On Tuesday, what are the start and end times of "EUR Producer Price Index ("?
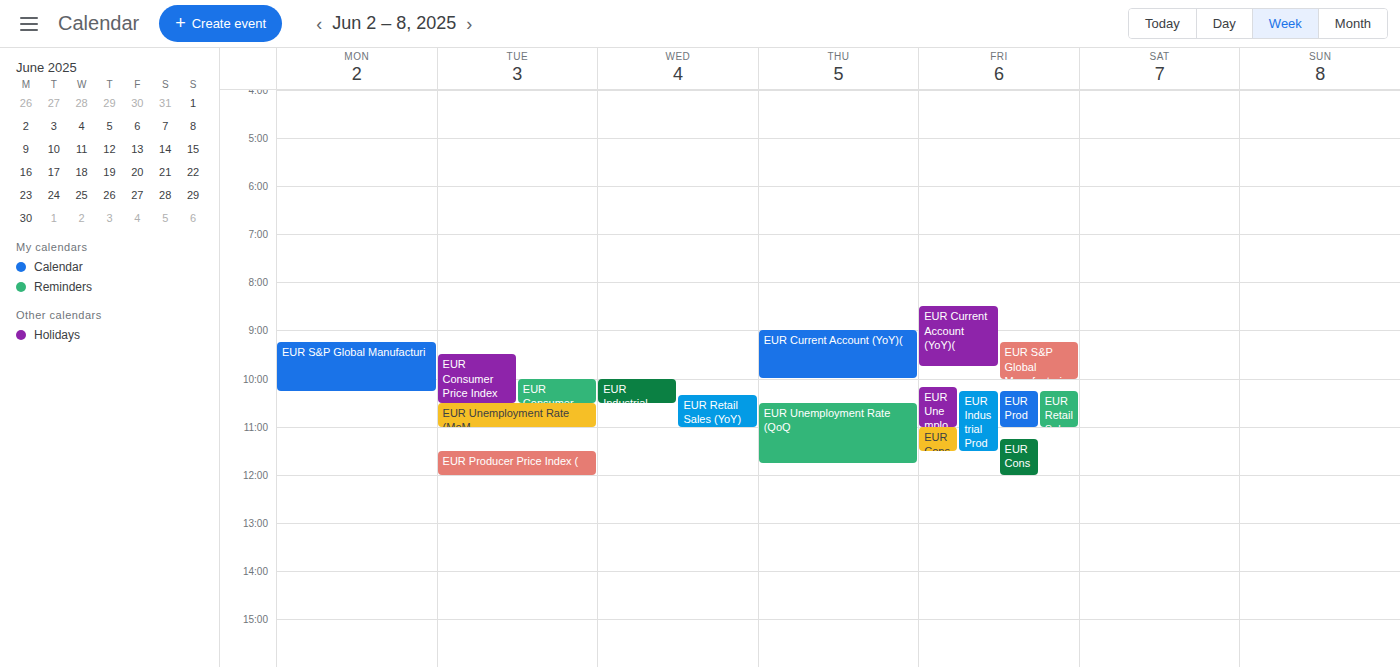
11:30 AM to 12:00 PM